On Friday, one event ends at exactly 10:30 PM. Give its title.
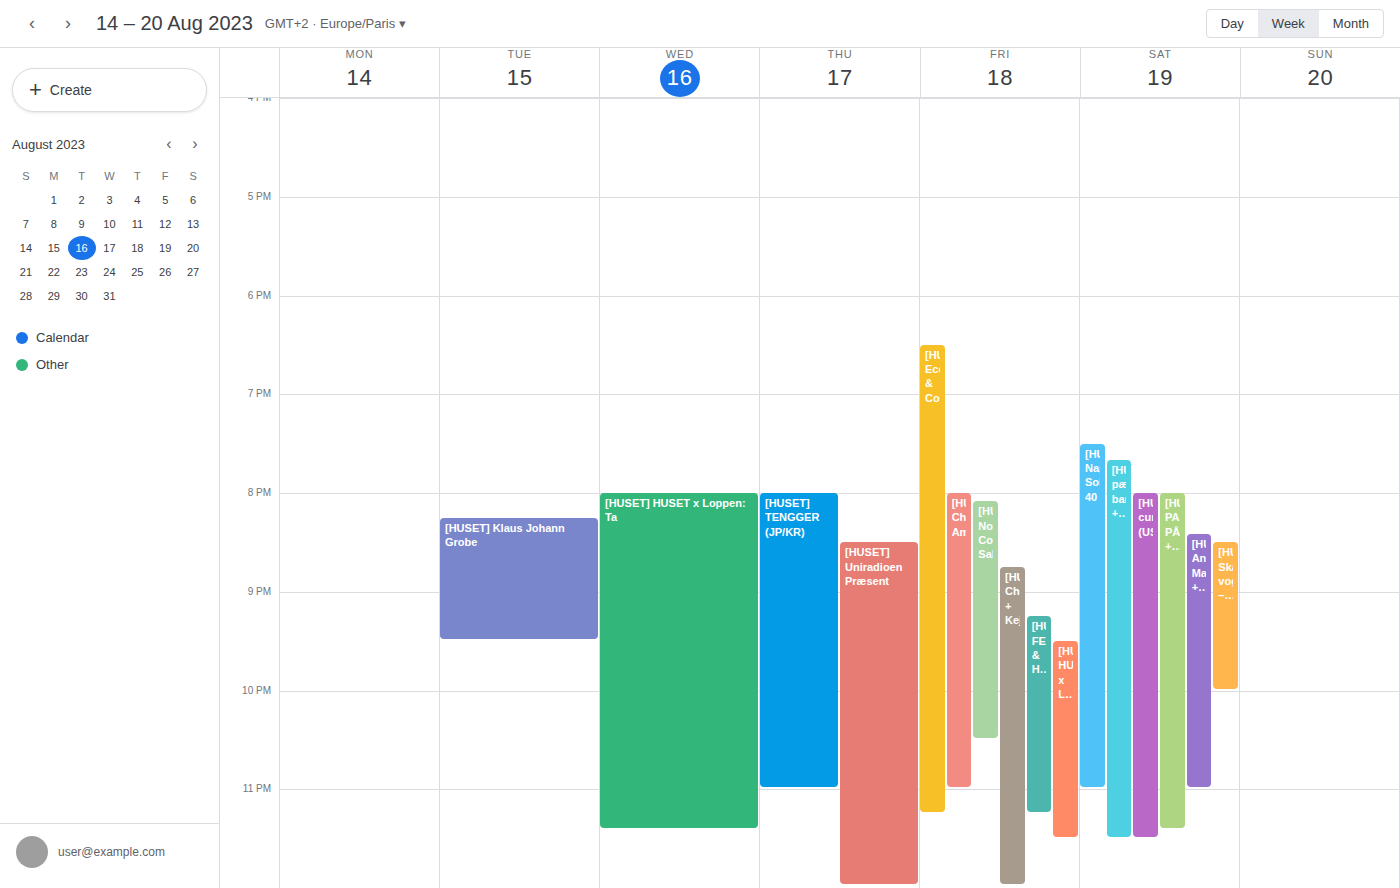
"[HUSET] Nova Concerts: Sab"